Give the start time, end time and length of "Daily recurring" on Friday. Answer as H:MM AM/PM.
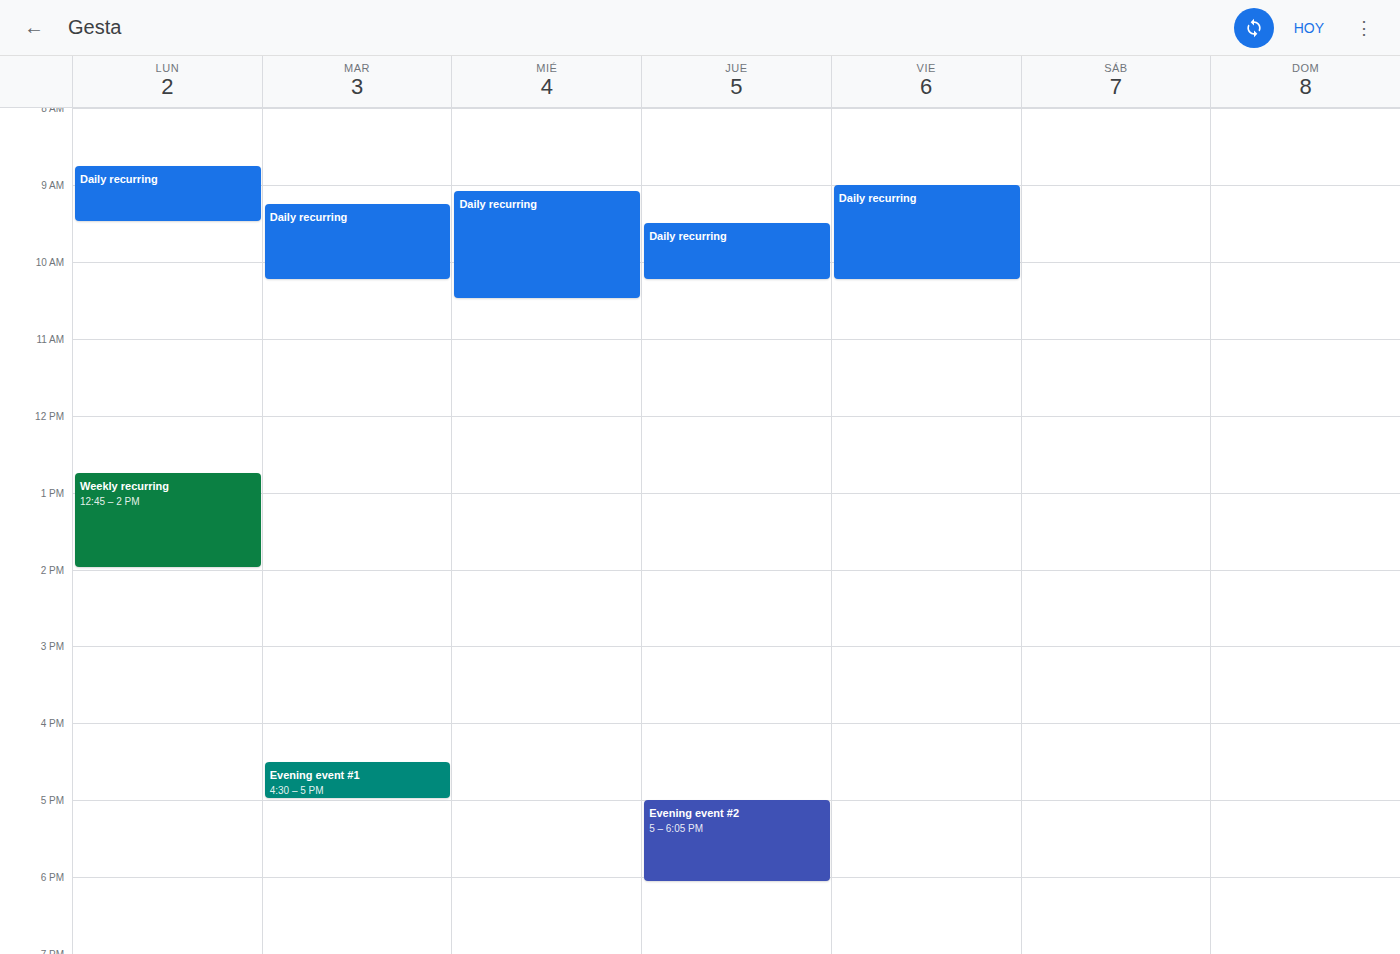
9:00 AM to 10:15 AM, 1 hour 15 minutes